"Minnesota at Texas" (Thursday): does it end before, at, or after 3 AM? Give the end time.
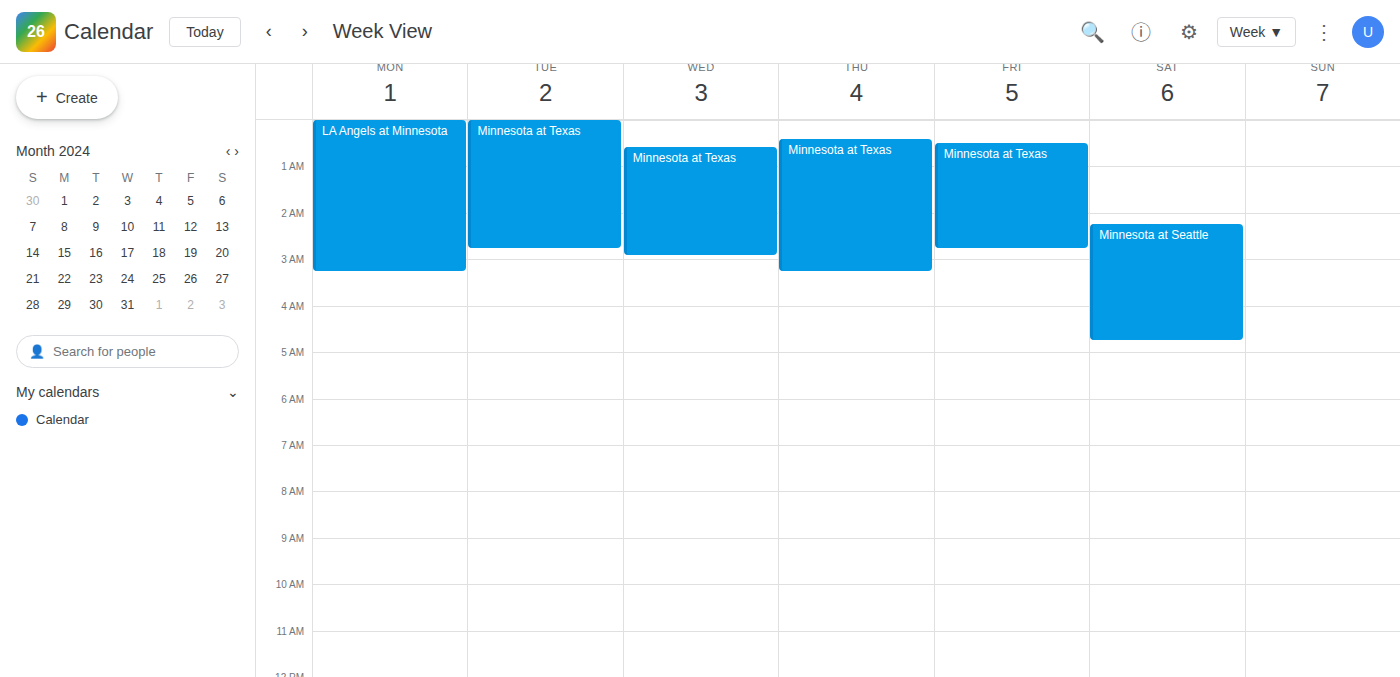
3:15 AM -- after 3 AM, 15 minutes below the 3 AM line.